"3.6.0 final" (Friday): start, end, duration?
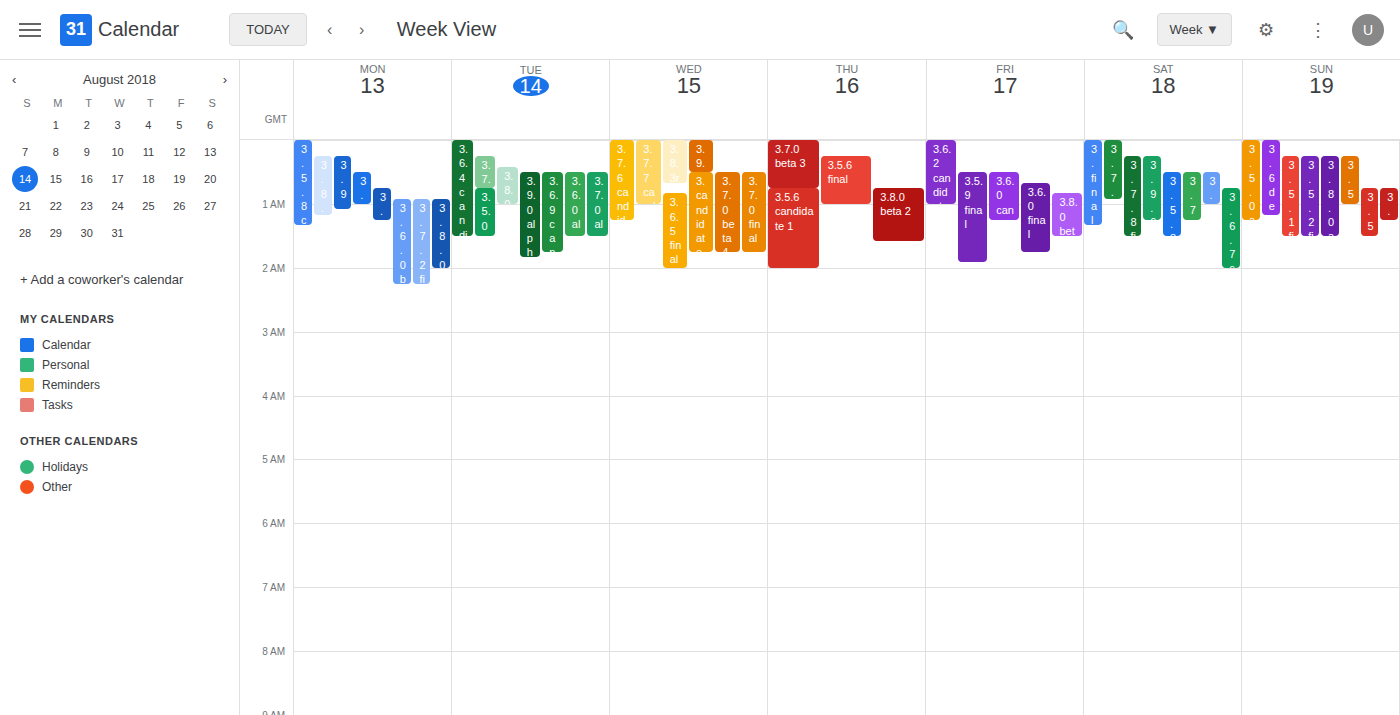
12:40 AM to 1:45 AM, 1 hour 5 minutes